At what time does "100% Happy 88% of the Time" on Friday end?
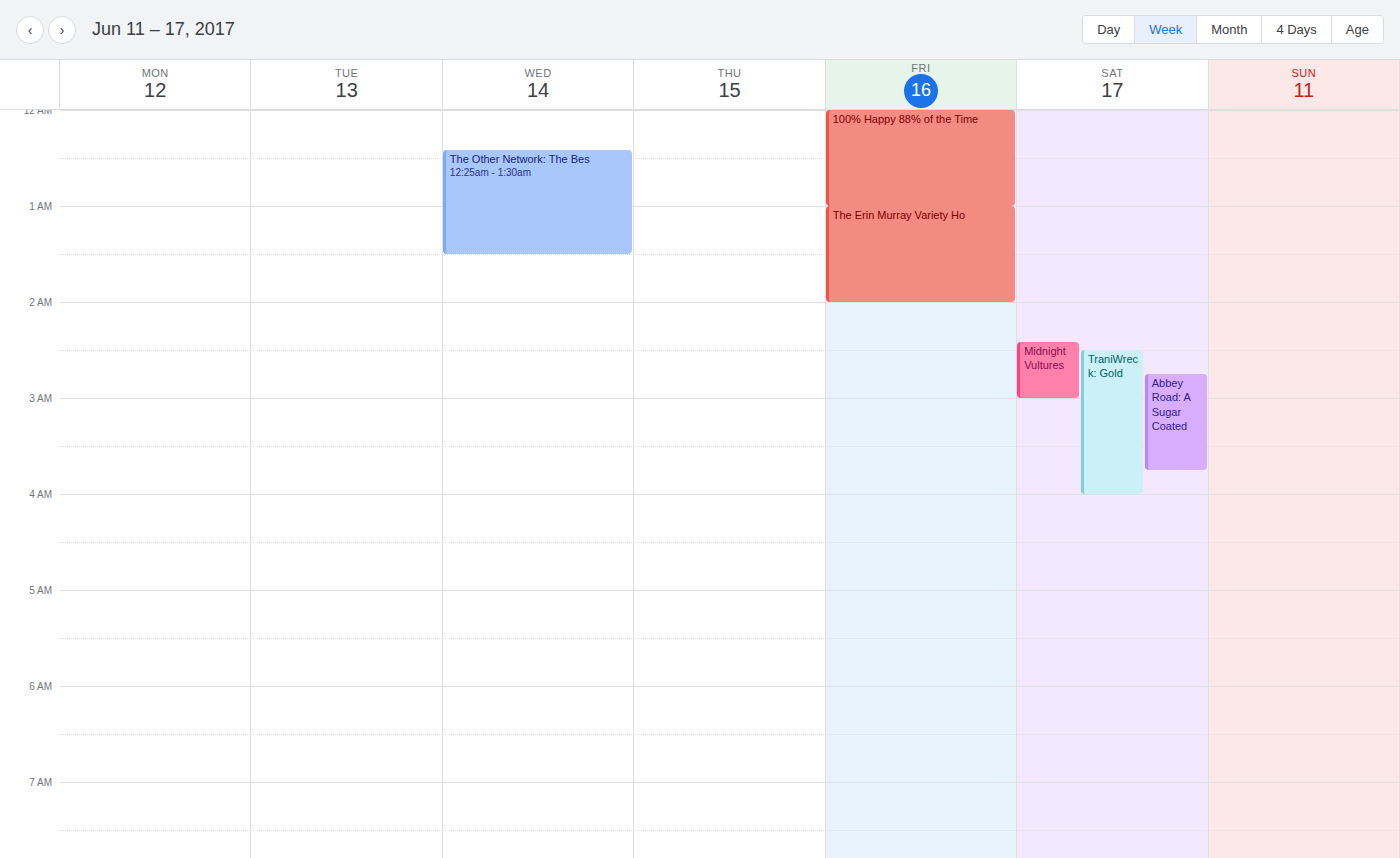
1:00 AM